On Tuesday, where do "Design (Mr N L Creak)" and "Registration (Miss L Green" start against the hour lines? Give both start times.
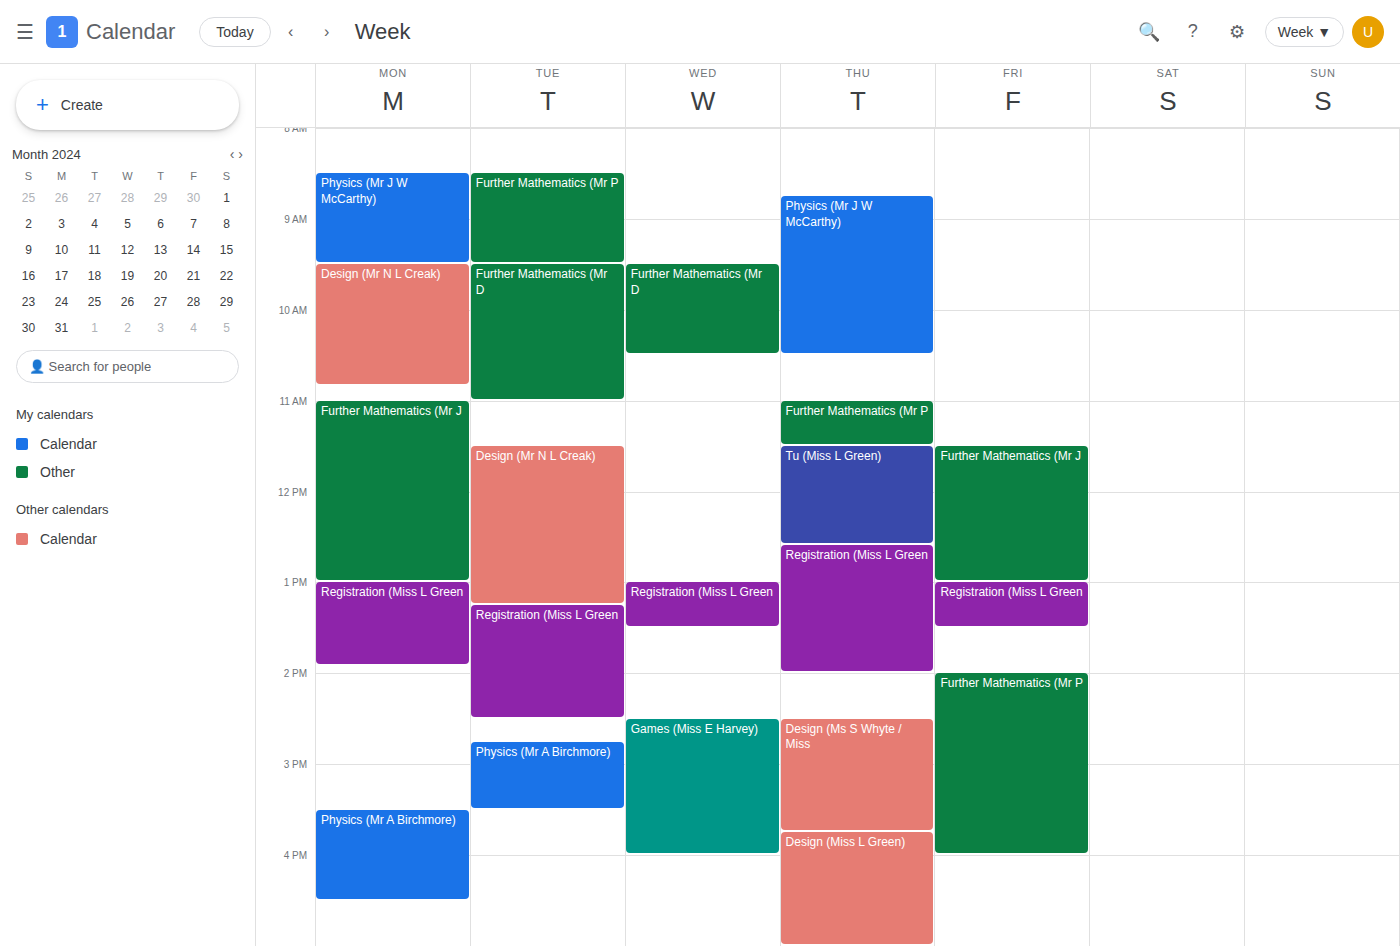
"Design (Mr N L Creak)": 11:30 AM, halfway between the 11 AM and 12 PM lines. "Registration (Miss L Green": 1:15 PM, neither: a quarter of the way from the 1 PM line to the 2 PM line.